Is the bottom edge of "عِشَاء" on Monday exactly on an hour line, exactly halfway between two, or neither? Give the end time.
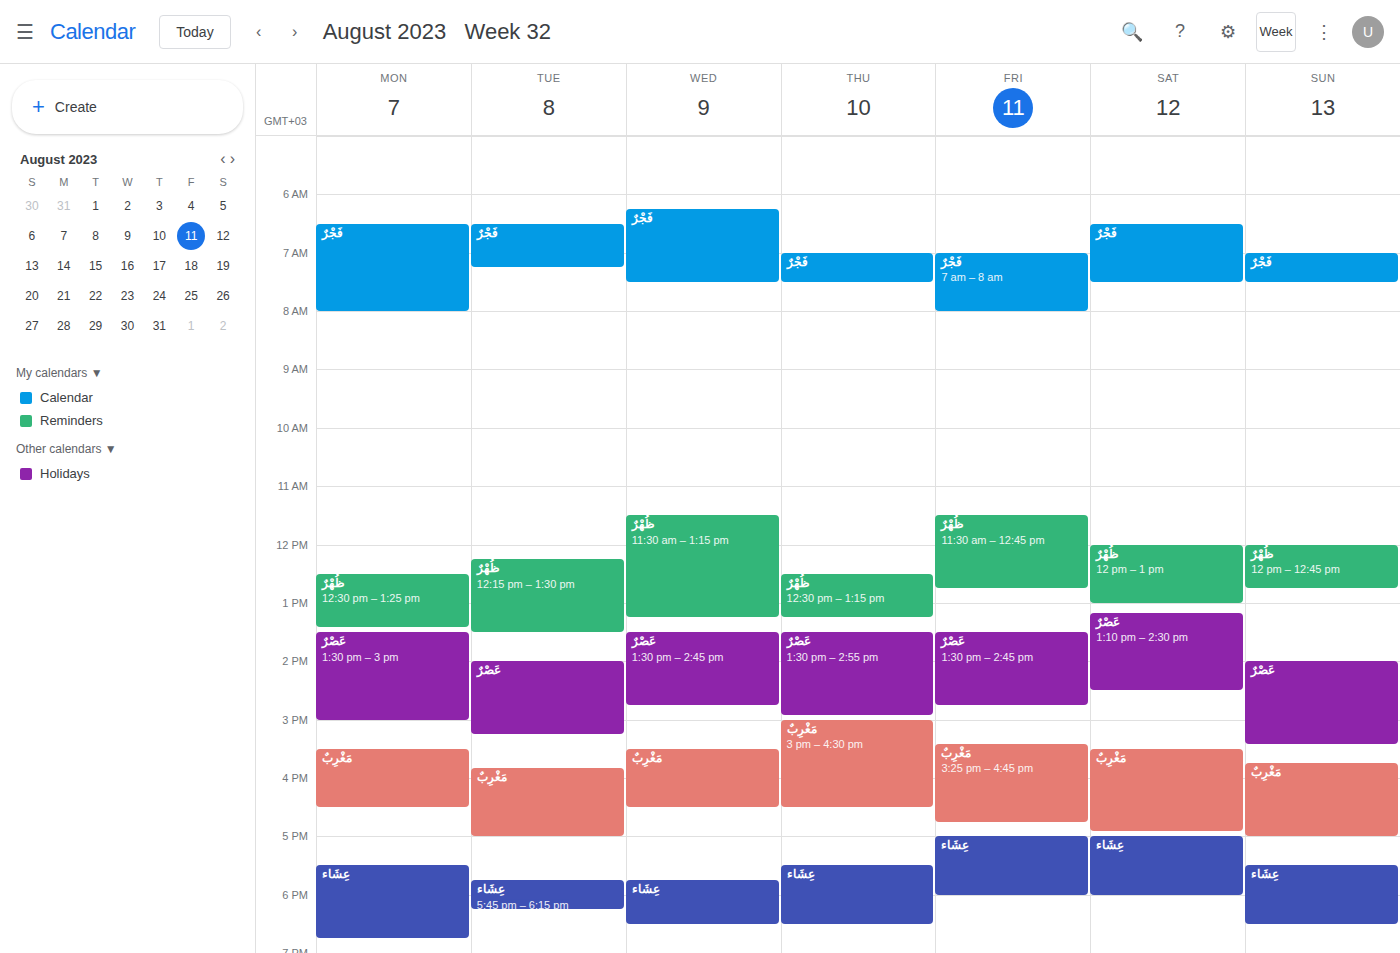
6:45 PM -- neither: three quarters of the way from the 6 PM line to the 7 PM line.